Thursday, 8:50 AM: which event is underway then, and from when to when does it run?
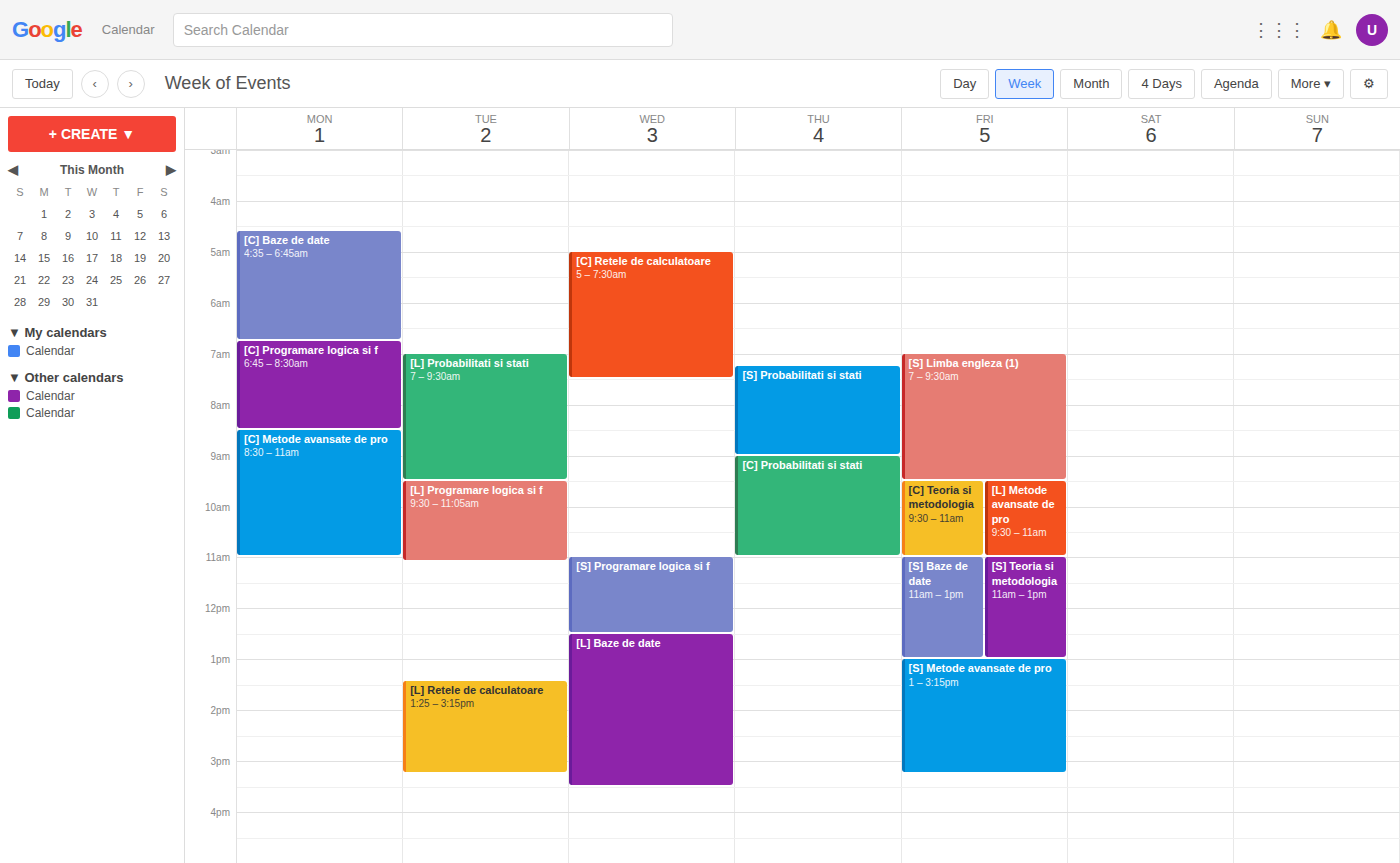
"[S] Probabilitati si stati", 7:15 AM to 9:00 AM